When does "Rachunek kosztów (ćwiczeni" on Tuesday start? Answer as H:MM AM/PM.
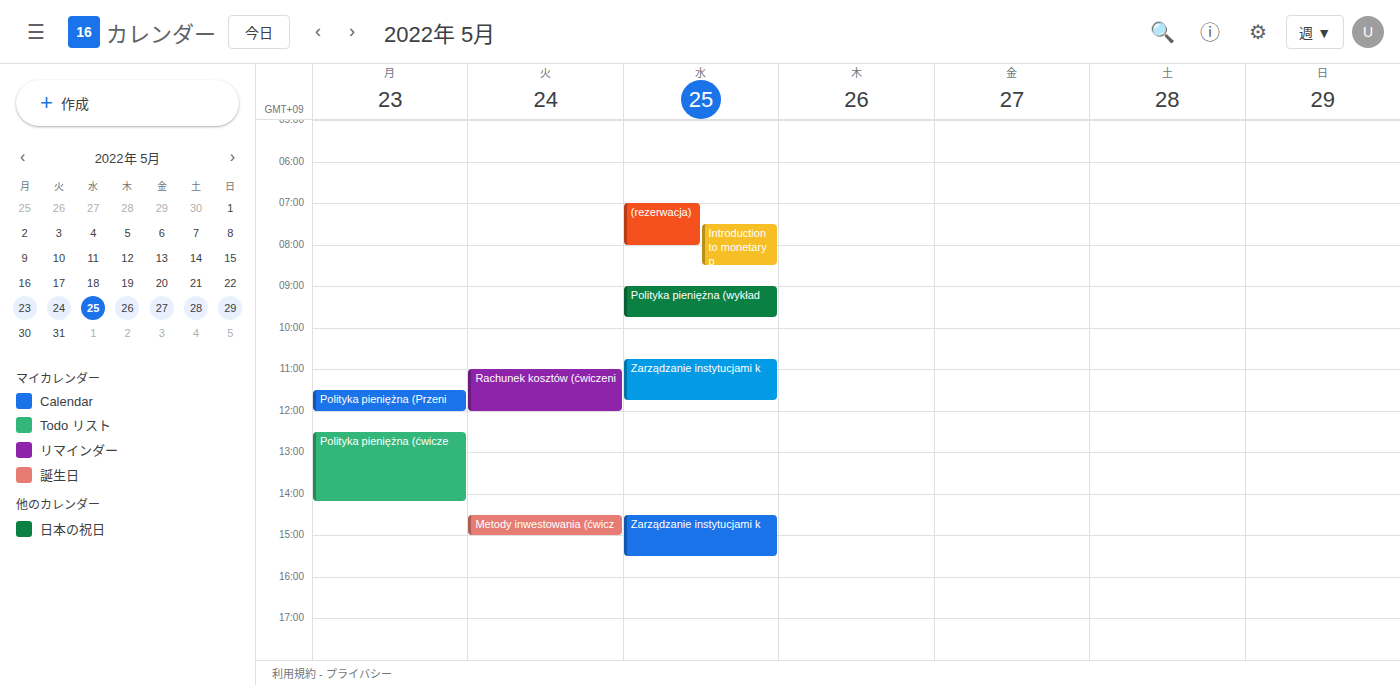
11:00 AM